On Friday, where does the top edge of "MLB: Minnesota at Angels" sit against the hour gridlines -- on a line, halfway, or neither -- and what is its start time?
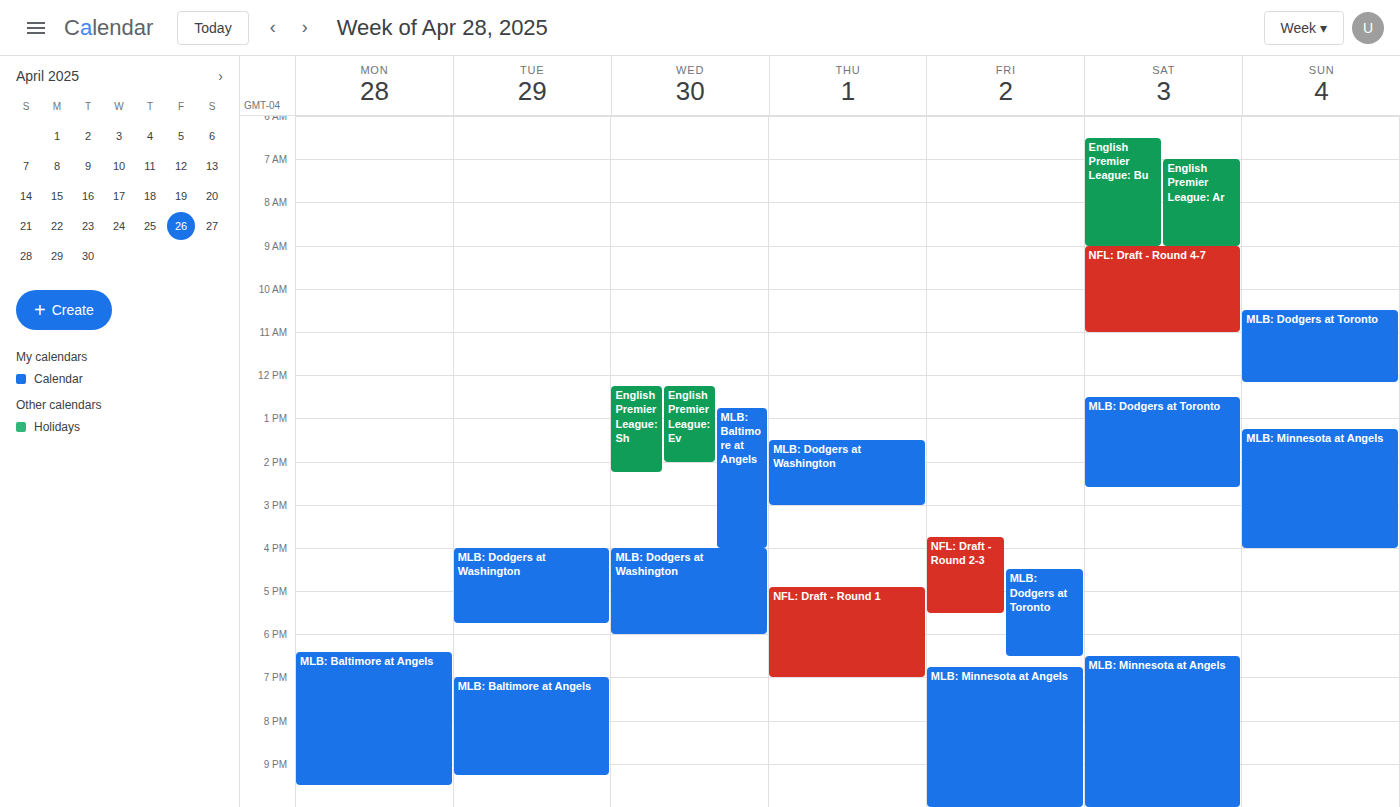
6:45 PM -- neither: three quarters of the way from the 6 PM line to the 7 PM line.